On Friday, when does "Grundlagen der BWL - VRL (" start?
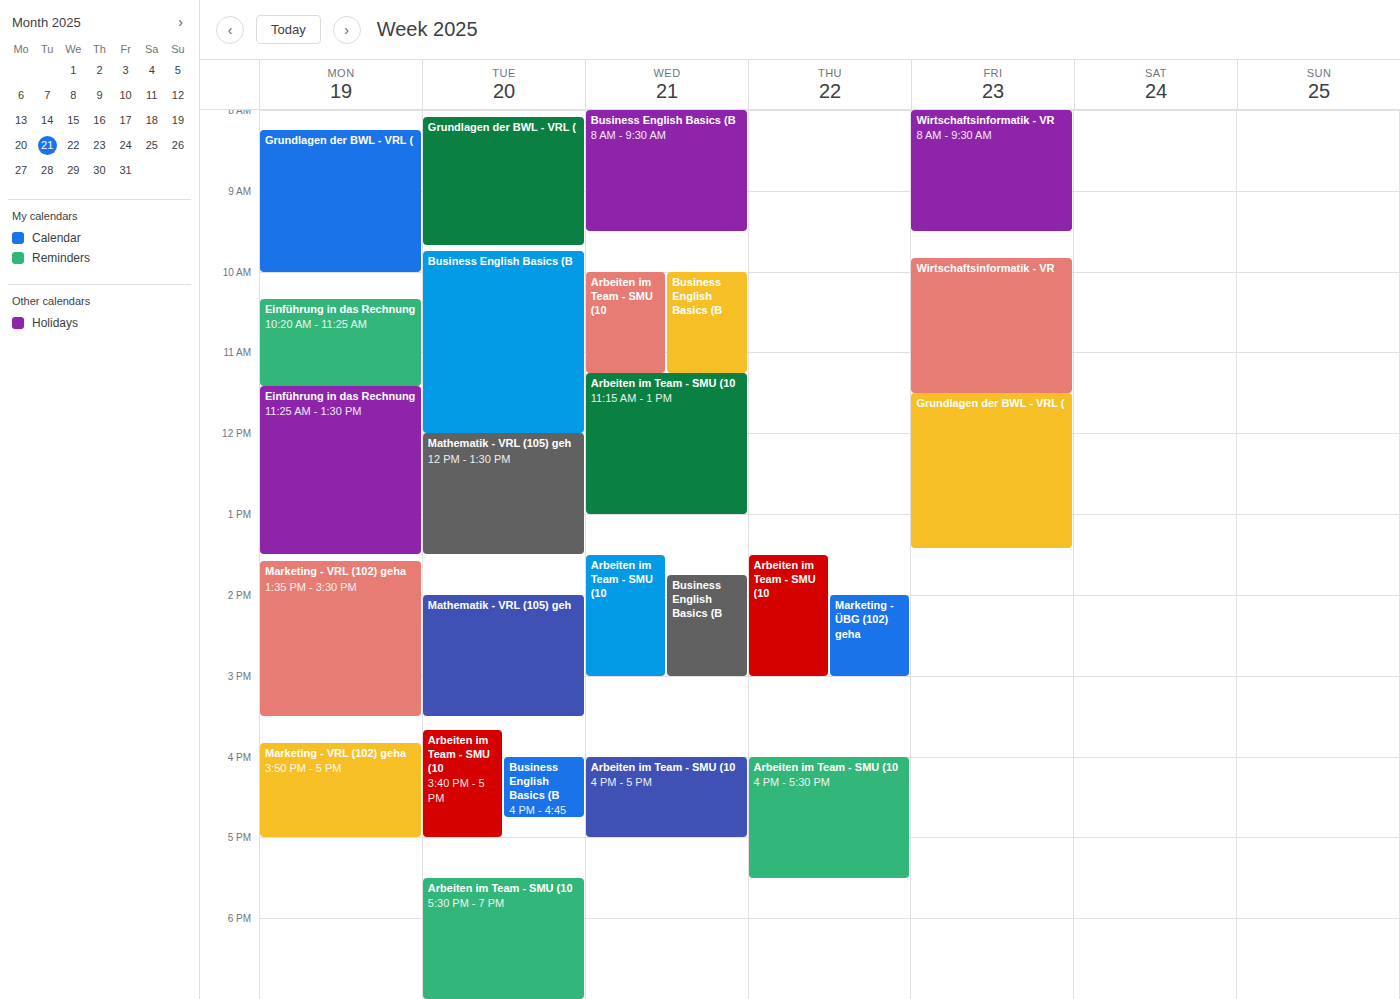
11:30